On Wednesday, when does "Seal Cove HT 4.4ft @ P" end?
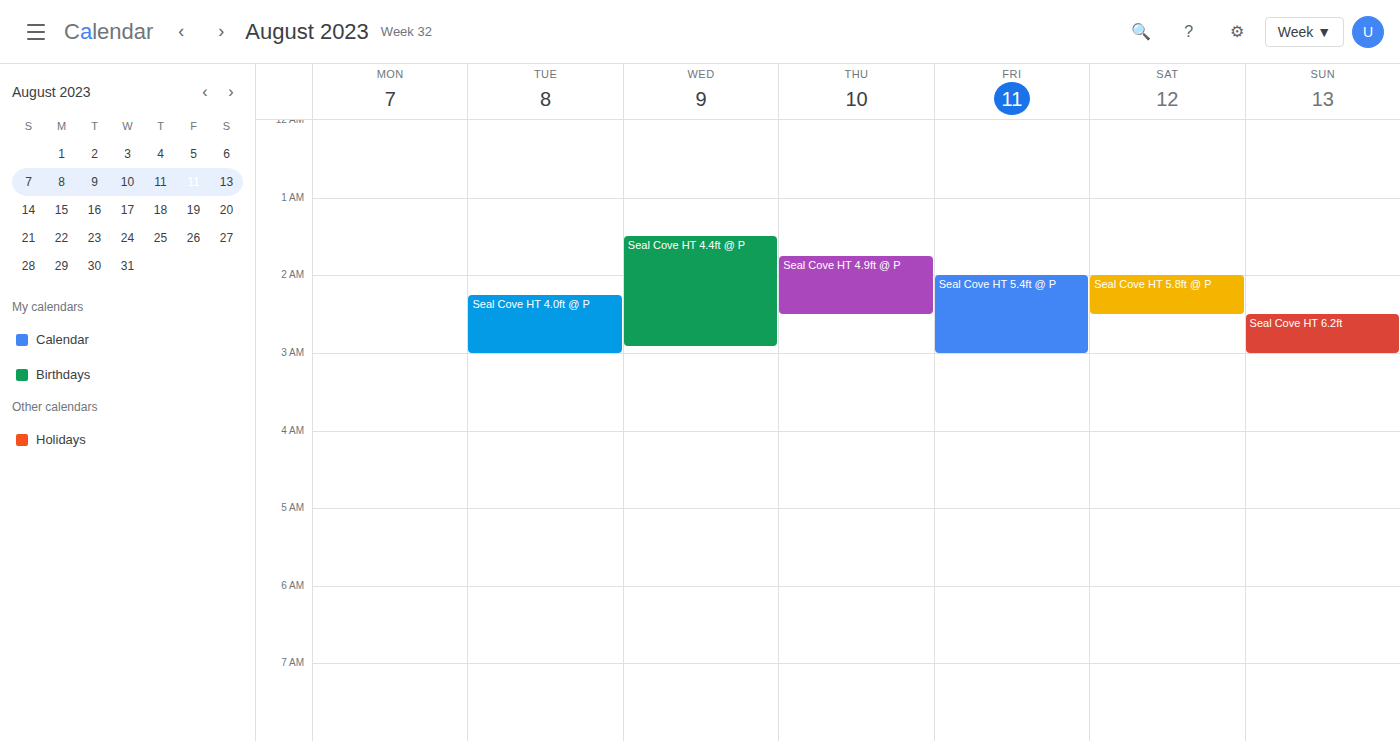
2:55 AM